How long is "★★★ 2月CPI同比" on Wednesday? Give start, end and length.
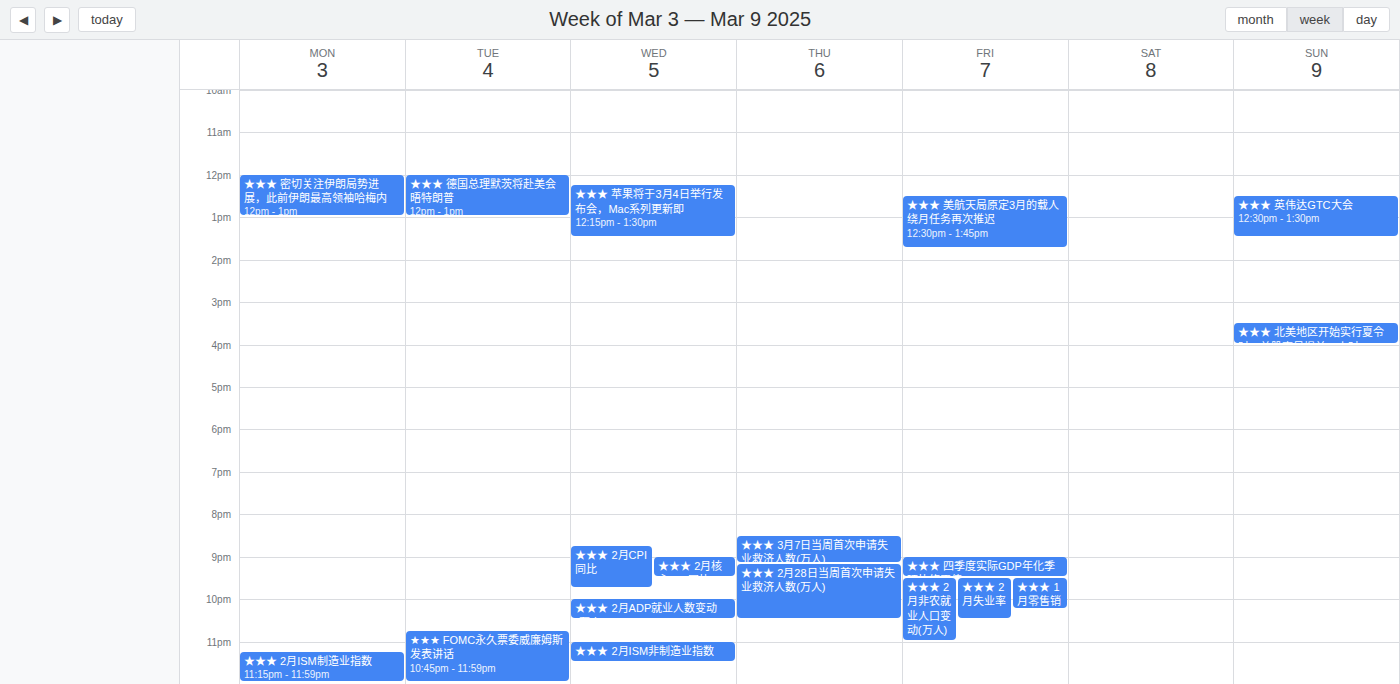
8:45 PM to 9:45 PM, 1 hour